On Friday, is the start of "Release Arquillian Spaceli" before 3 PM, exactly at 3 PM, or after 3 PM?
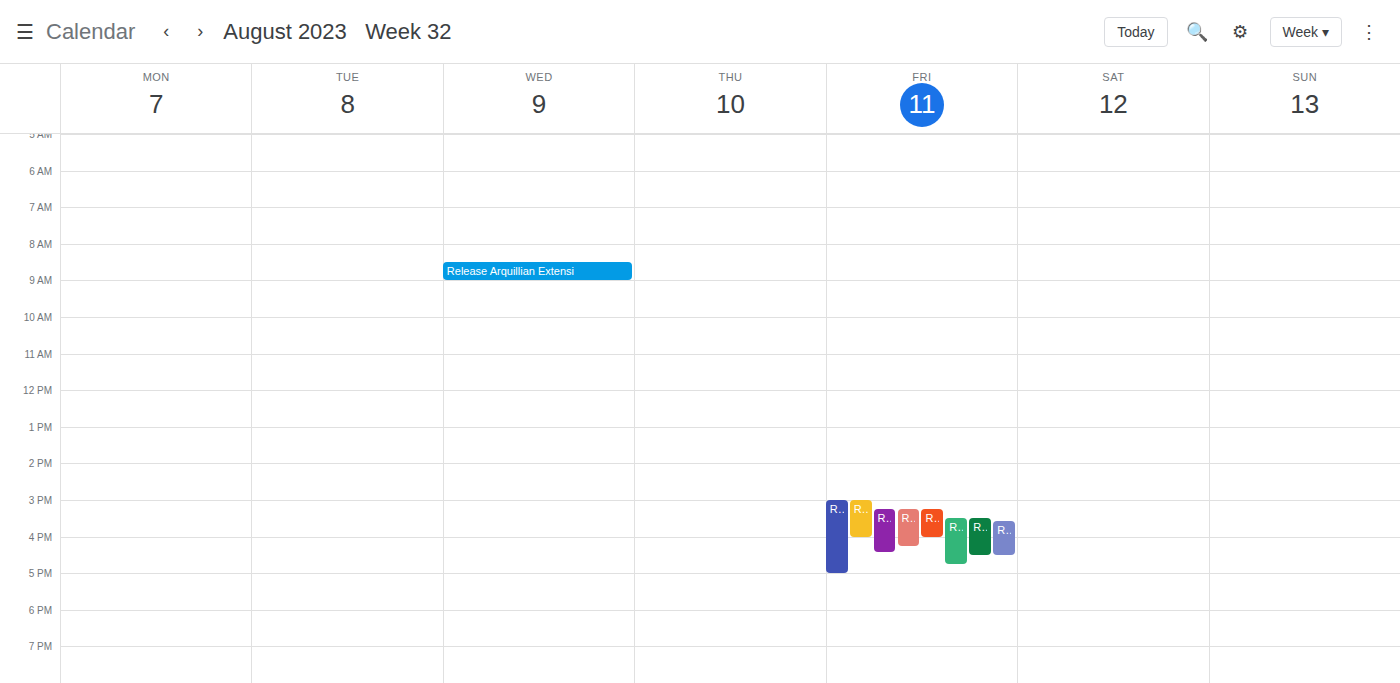
3:15 PM -- after 3 PM, 15 minutes below the 3 PM line.